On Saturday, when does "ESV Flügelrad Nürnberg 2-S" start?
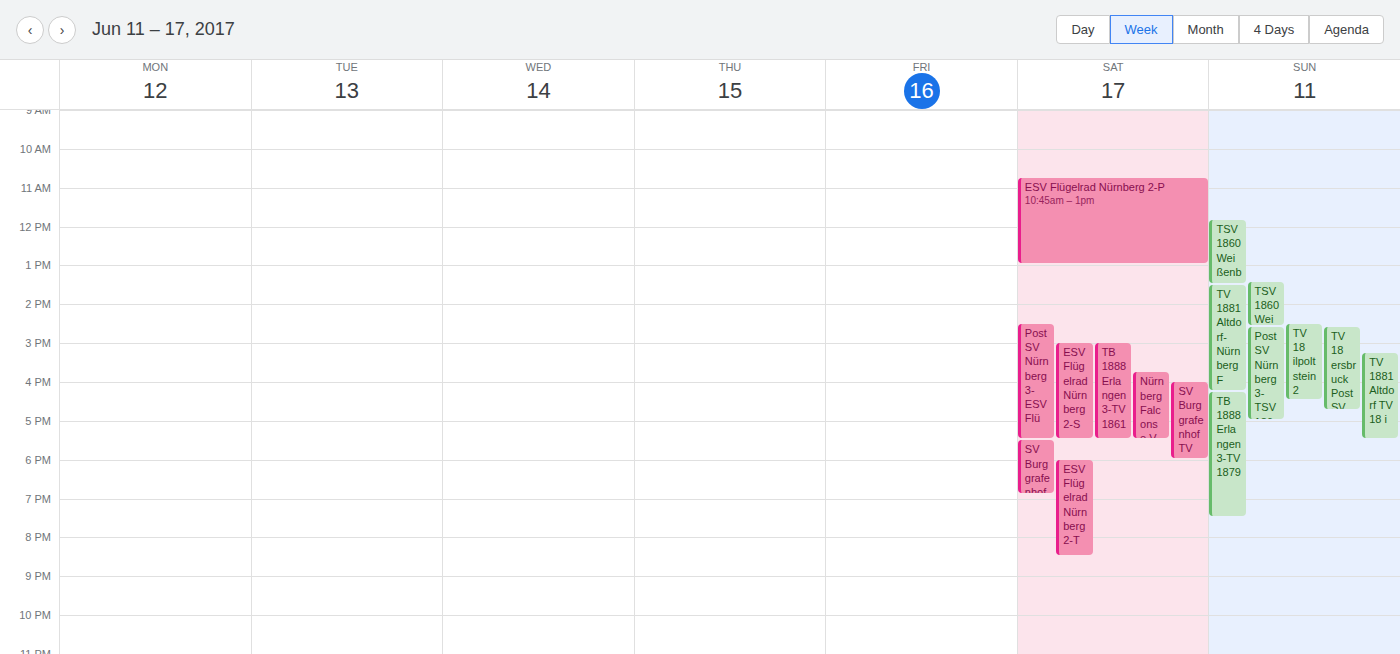
3:00 PM